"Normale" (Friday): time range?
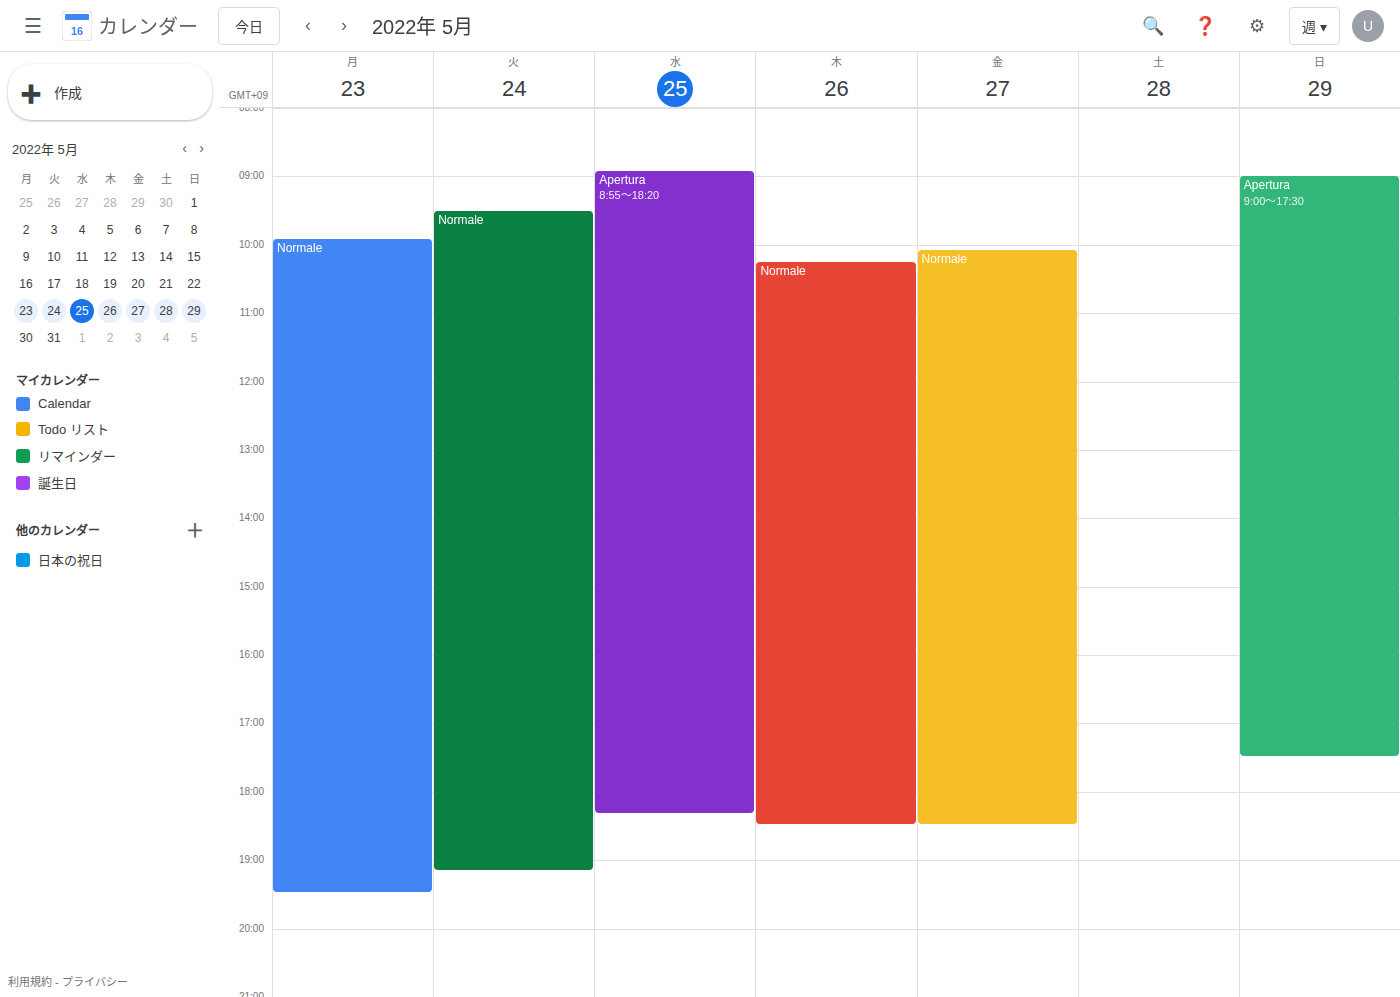
10:05 AM to 6:30 PM